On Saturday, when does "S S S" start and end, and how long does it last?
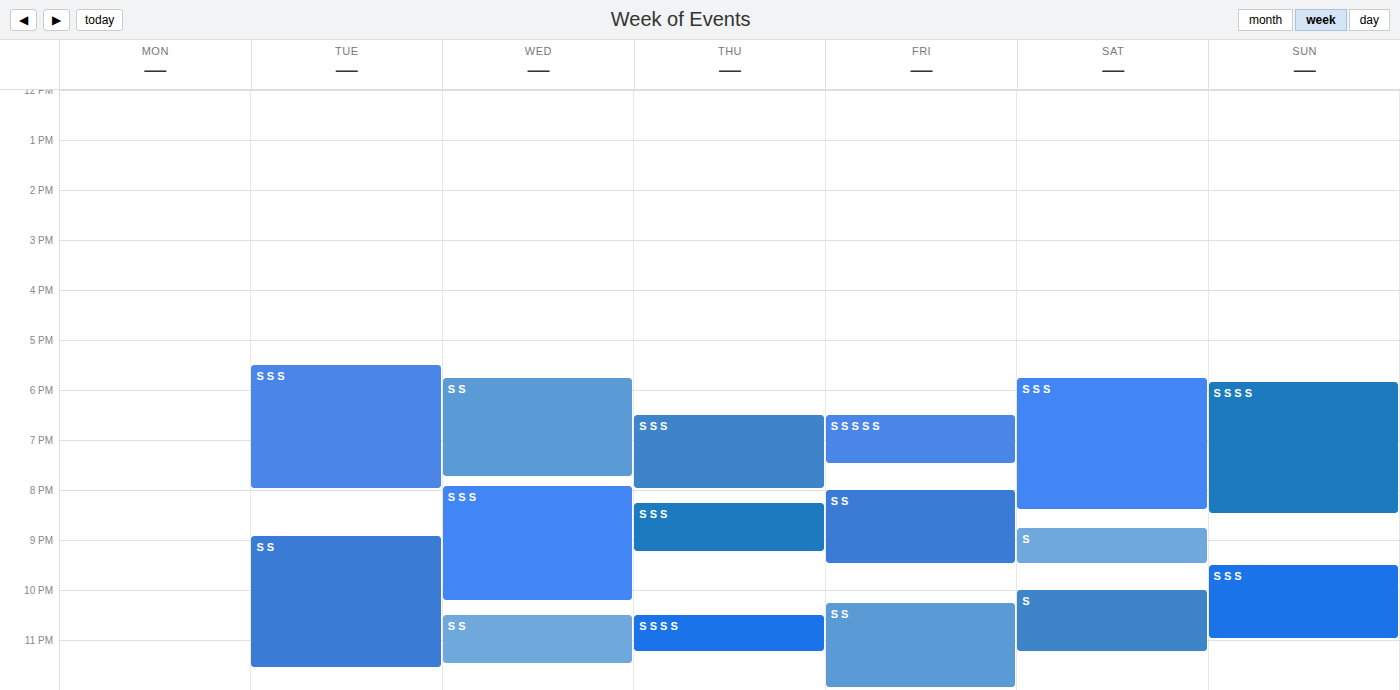
5:45 PM to 8:25 PM, 2 hours 40 minutes